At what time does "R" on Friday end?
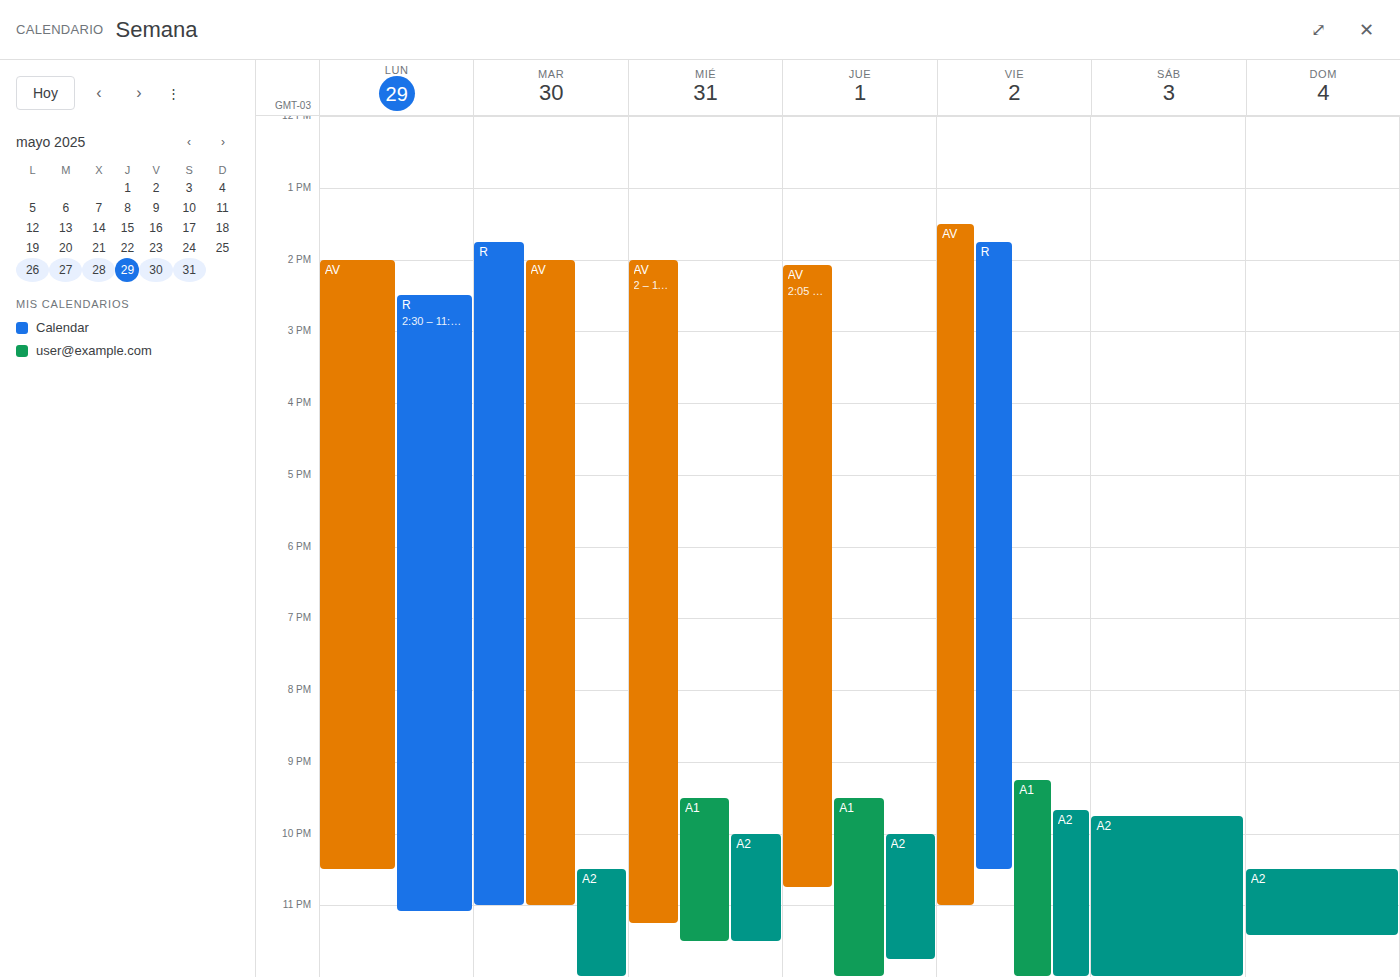
10:30 PM